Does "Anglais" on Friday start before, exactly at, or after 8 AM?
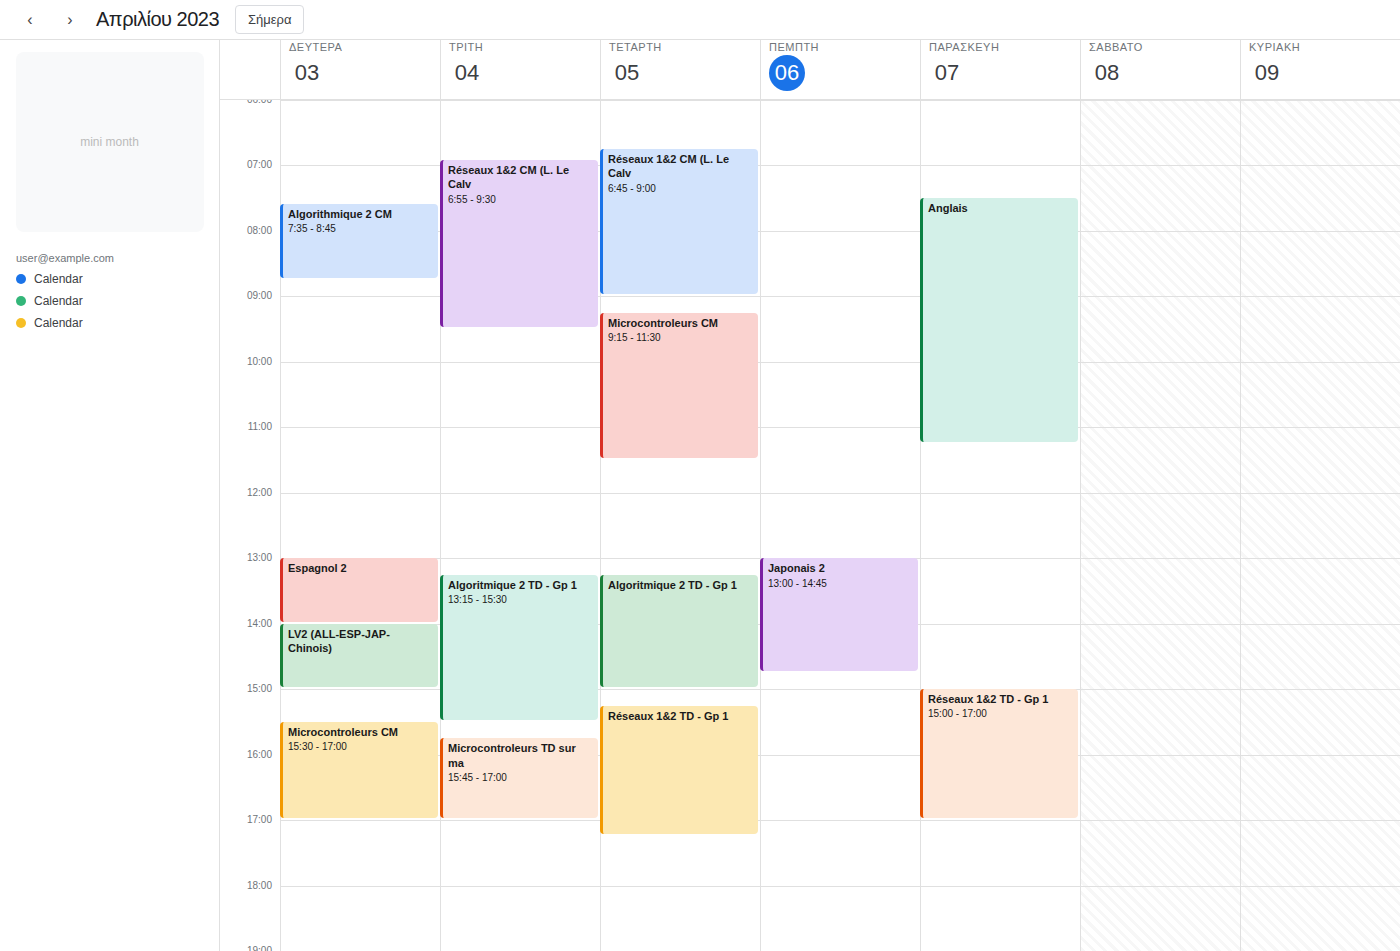
7:30 AM -- before 8 AM, 30 minutes above the 8 AM line.